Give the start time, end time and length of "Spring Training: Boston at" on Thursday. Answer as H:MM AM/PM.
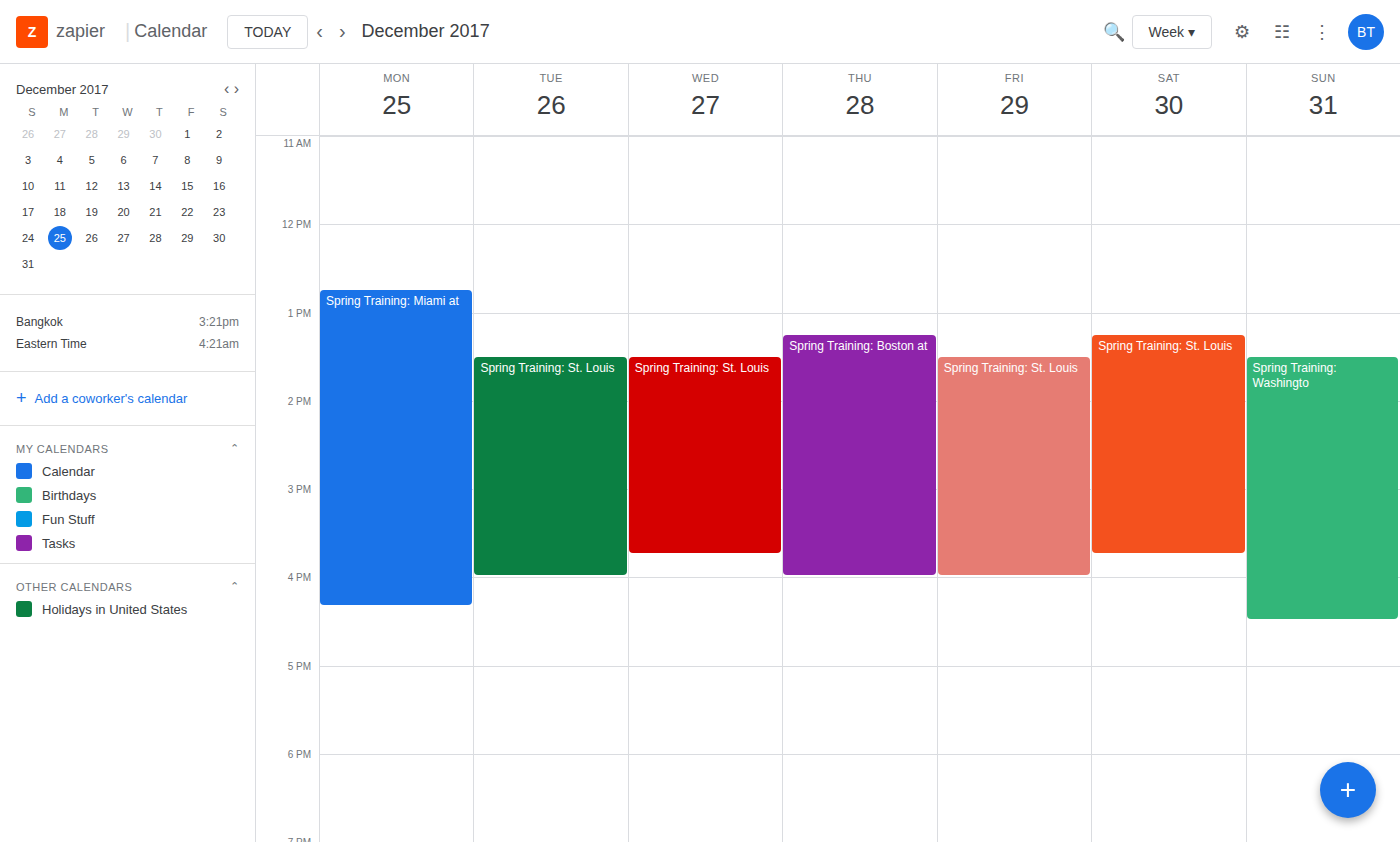
1:15 PM to 4:00 PM, 2 hours 45 minutes